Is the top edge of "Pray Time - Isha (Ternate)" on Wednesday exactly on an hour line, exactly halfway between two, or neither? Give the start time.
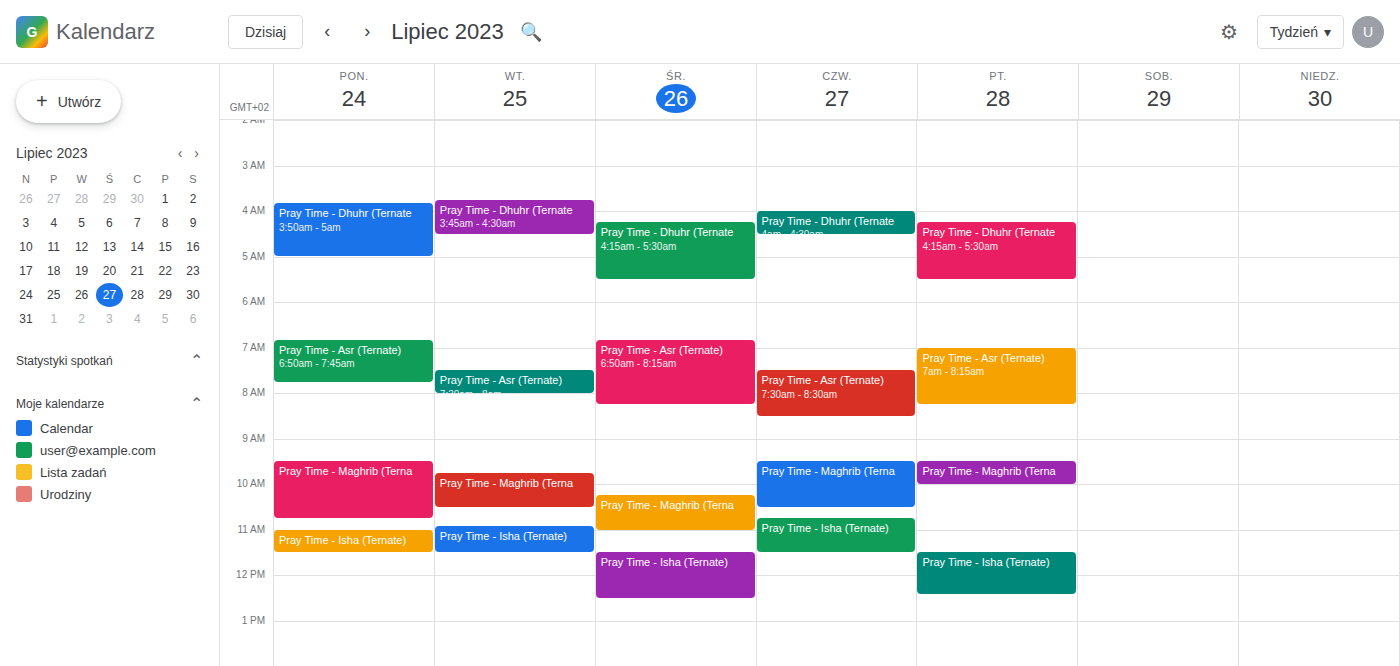
11:30 AM -- halfway between the 11 AM and 12 PM lines.